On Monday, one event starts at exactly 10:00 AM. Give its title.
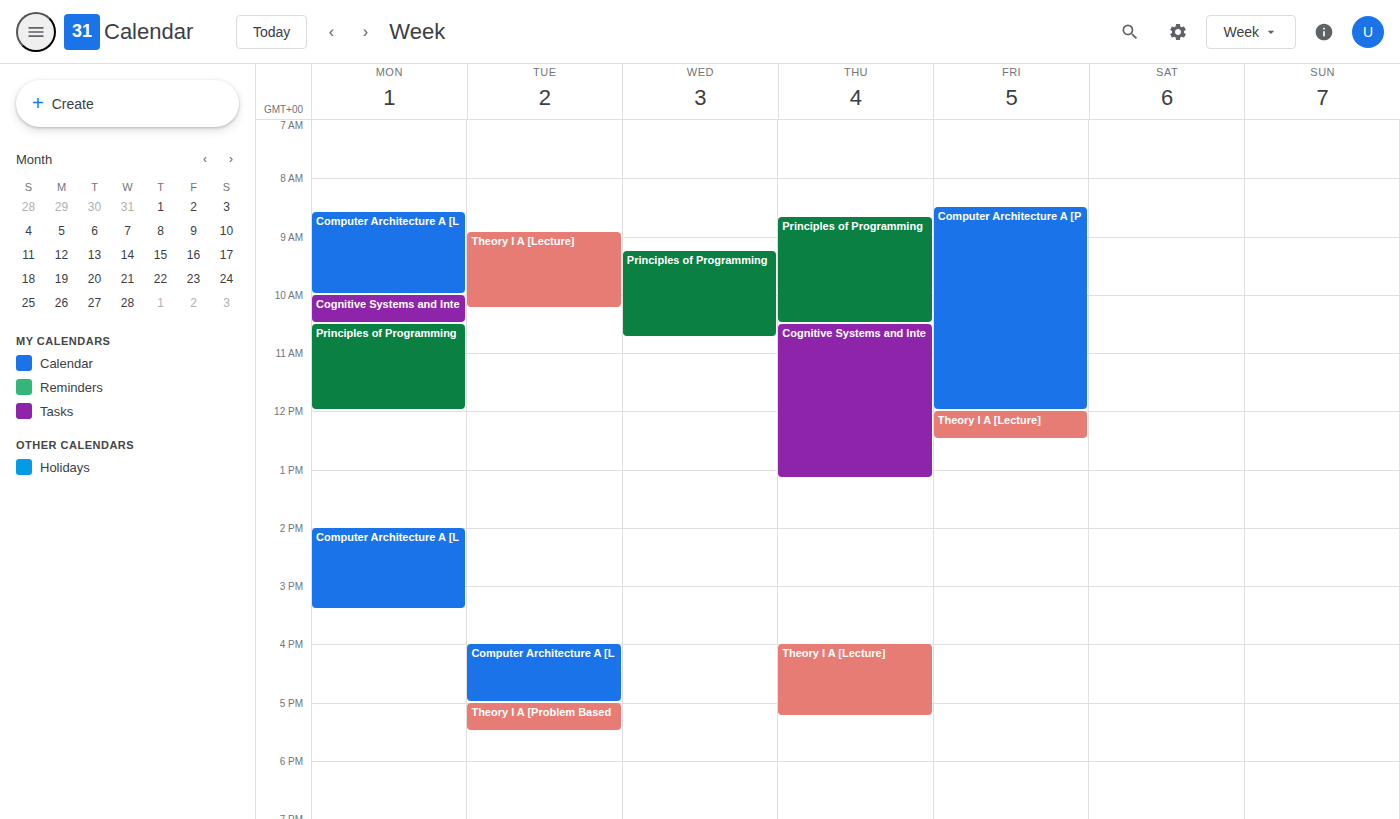
"Cognitive Systems and Inte"